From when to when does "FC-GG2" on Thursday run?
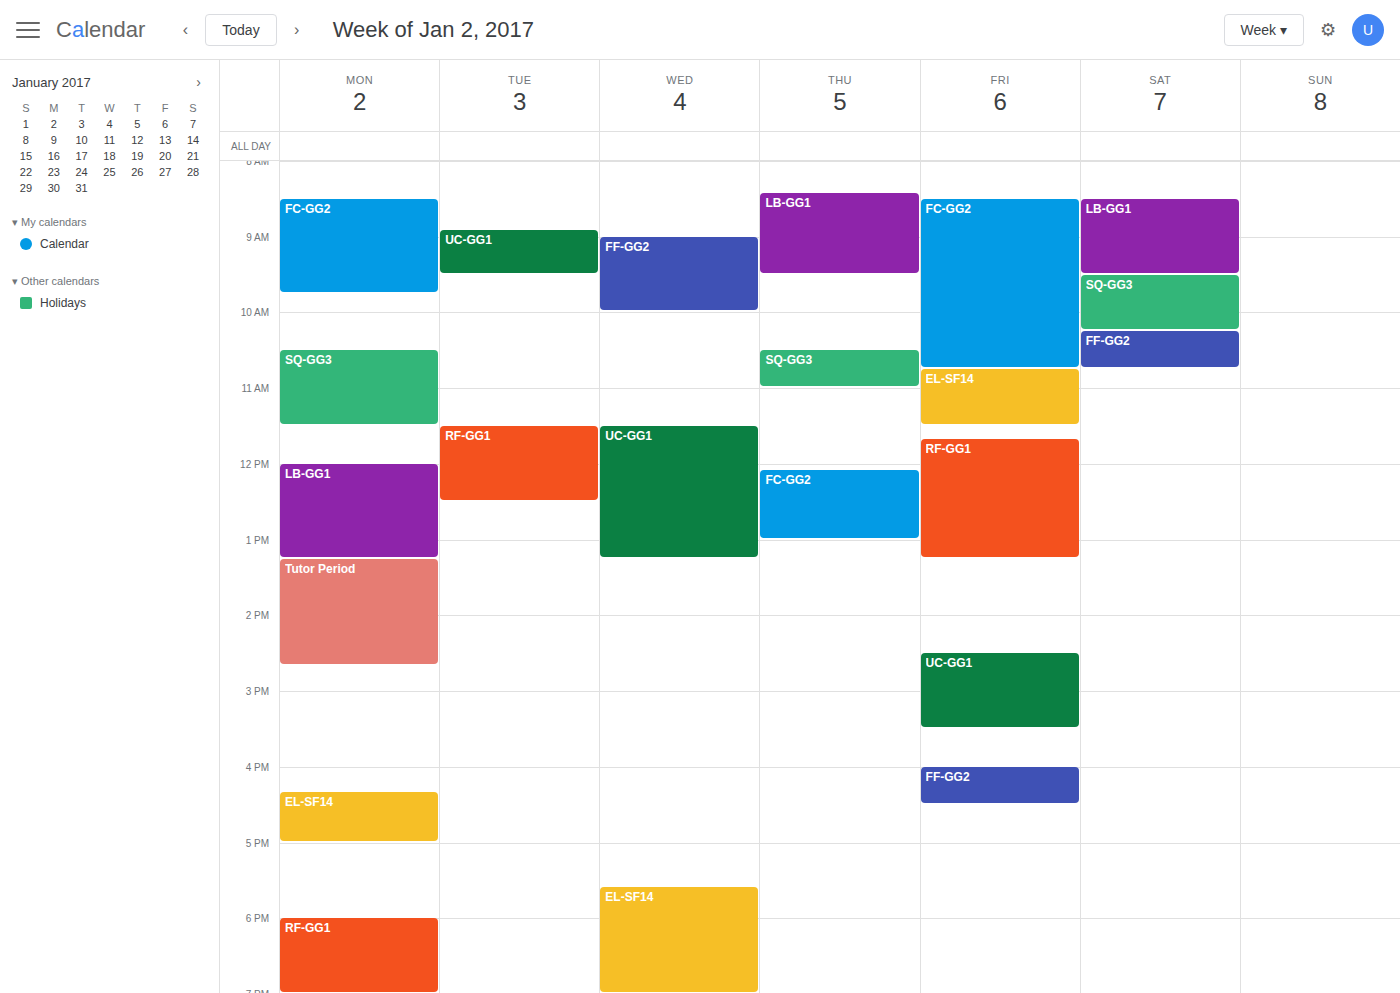
12:05 PM to 1:00 PM